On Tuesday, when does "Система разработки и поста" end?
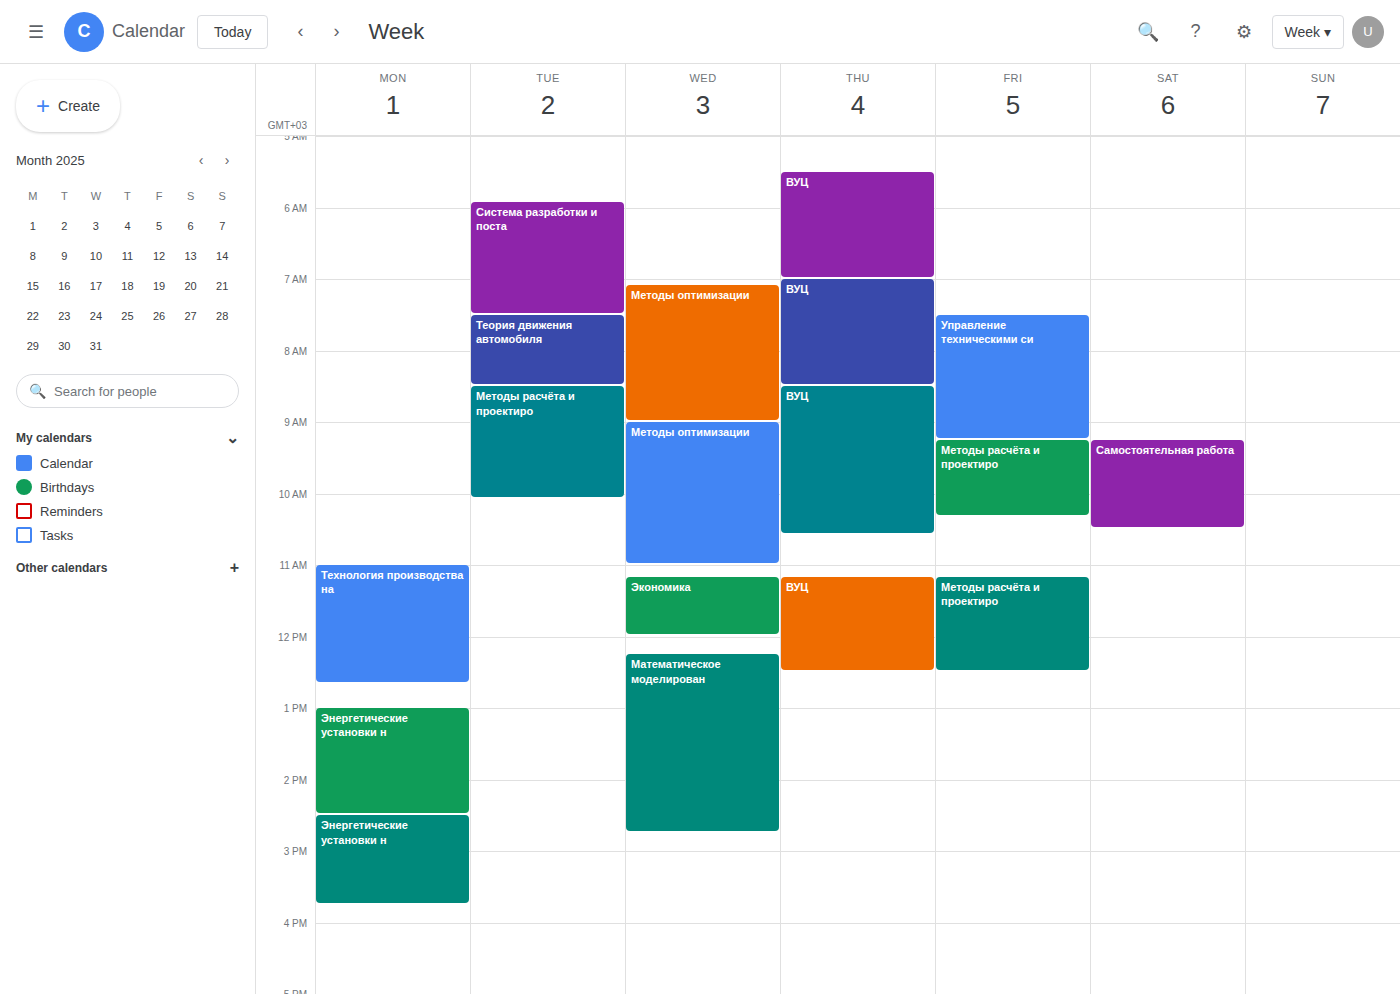
7:30 AM